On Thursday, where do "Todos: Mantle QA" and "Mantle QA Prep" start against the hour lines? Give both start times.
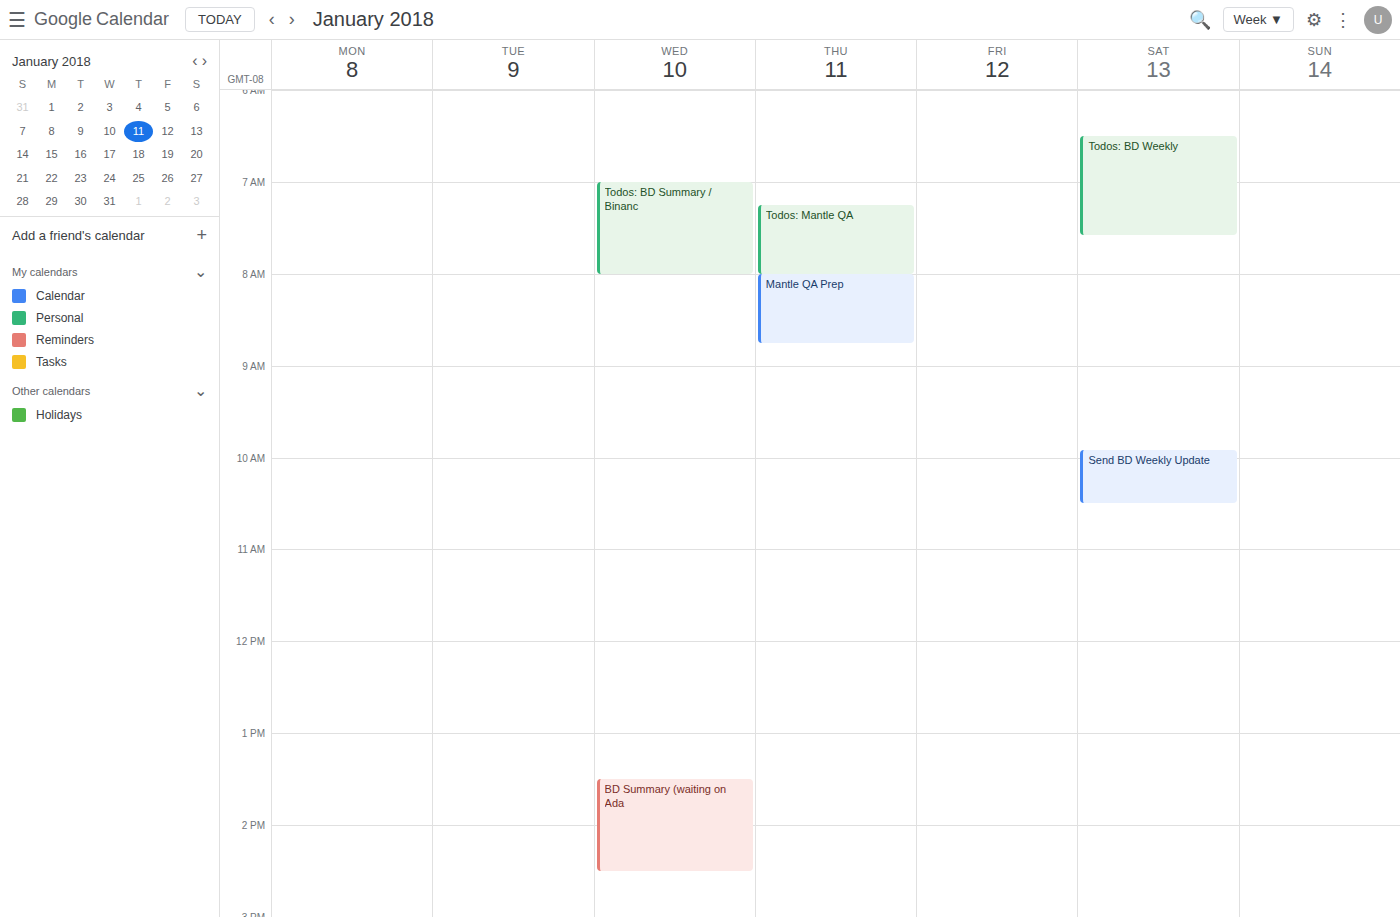
"Todos: Mantle QA": 7:15 AM, neither: a quarter of the way from the 7 AM line to the 8 AM line. "Mantle QA Prep": 8:00 AM, exactly on the 8 AM line.